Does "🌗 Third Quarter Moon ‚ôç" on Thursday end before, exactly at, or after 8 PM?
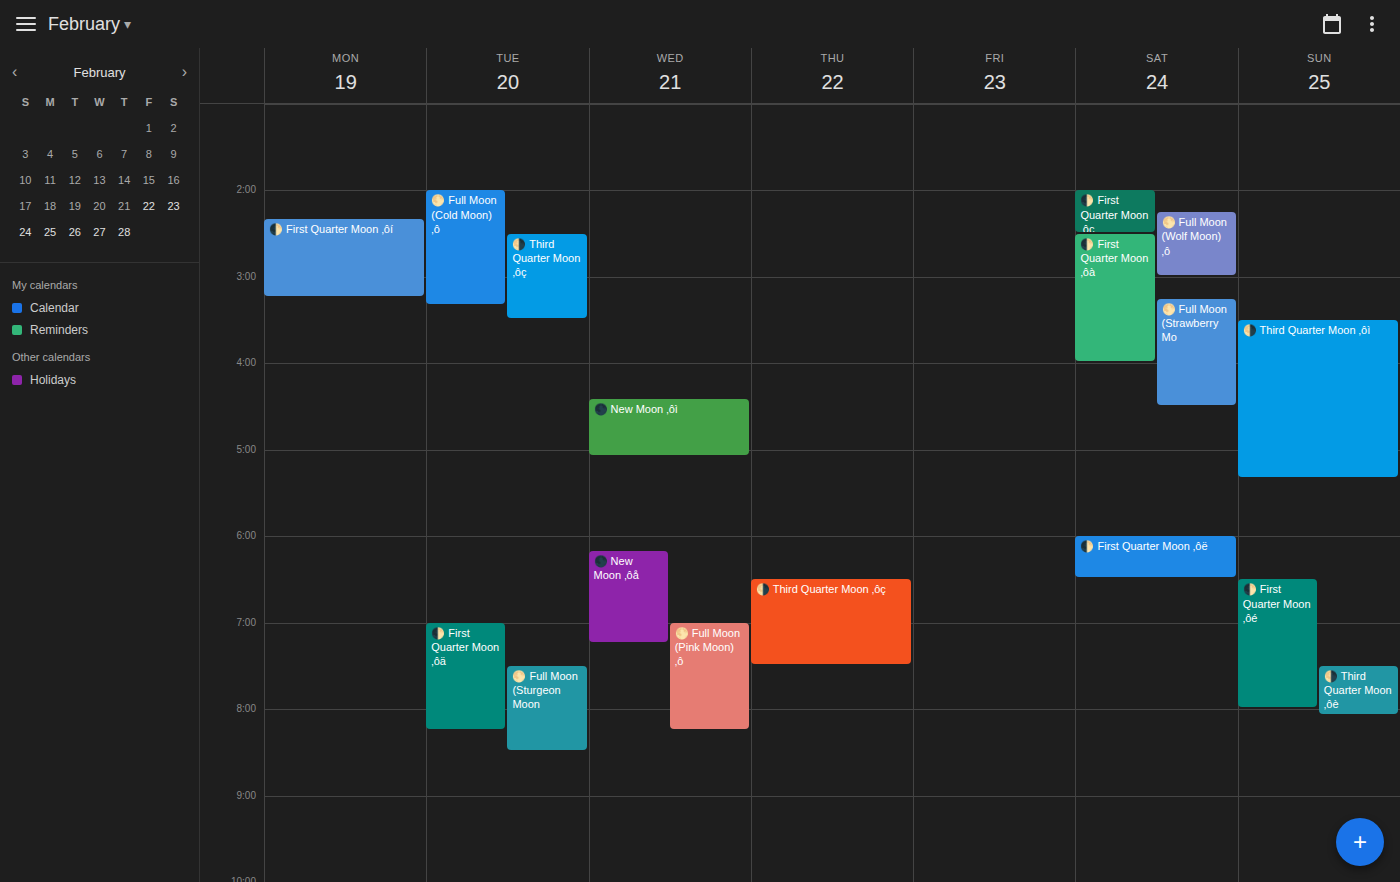
7:30 PM -- before 8 PM, 30 minutes above the 8 PM line.